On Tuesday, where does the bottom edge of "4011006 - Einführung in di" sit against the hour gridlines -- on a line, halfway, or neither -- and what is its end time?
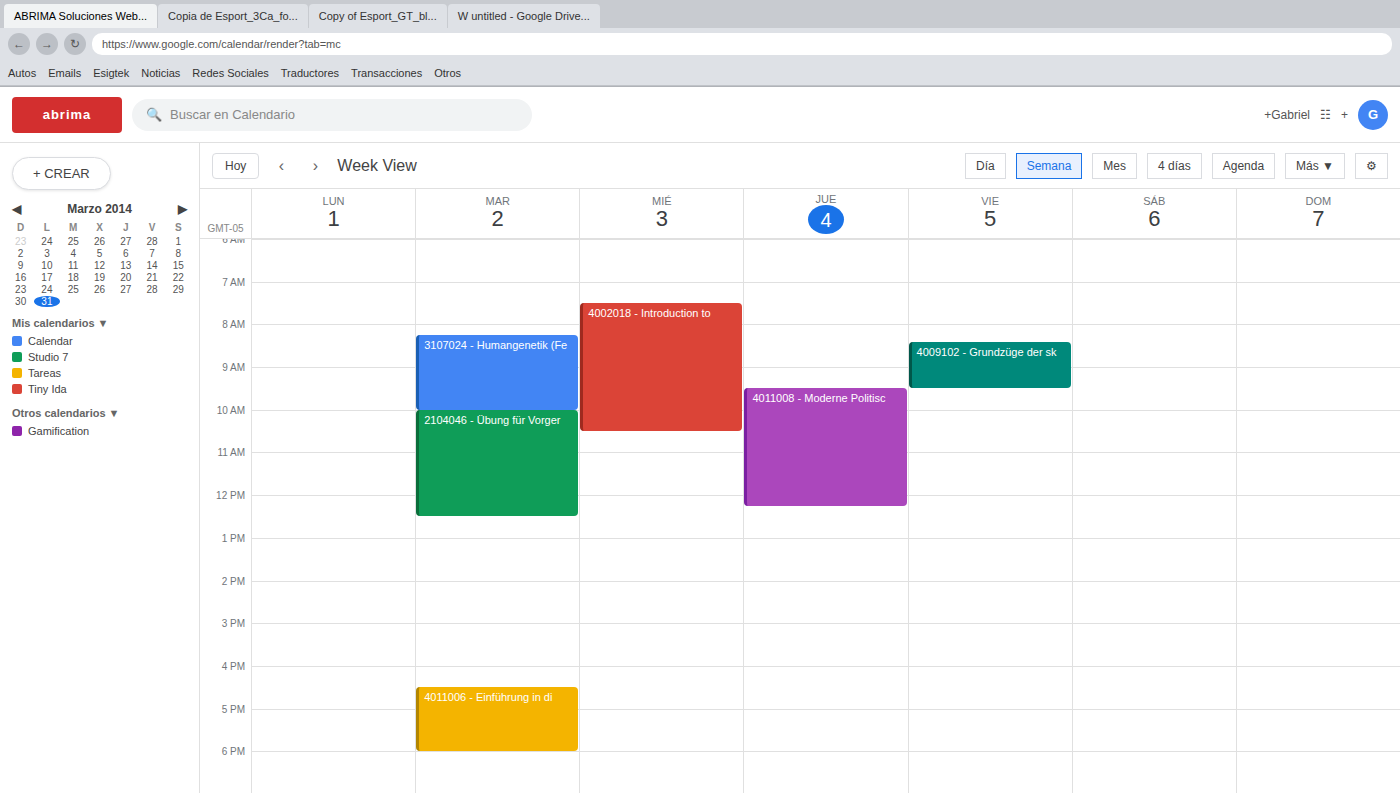
6:00 PM -- exactly on the 6 PM line.